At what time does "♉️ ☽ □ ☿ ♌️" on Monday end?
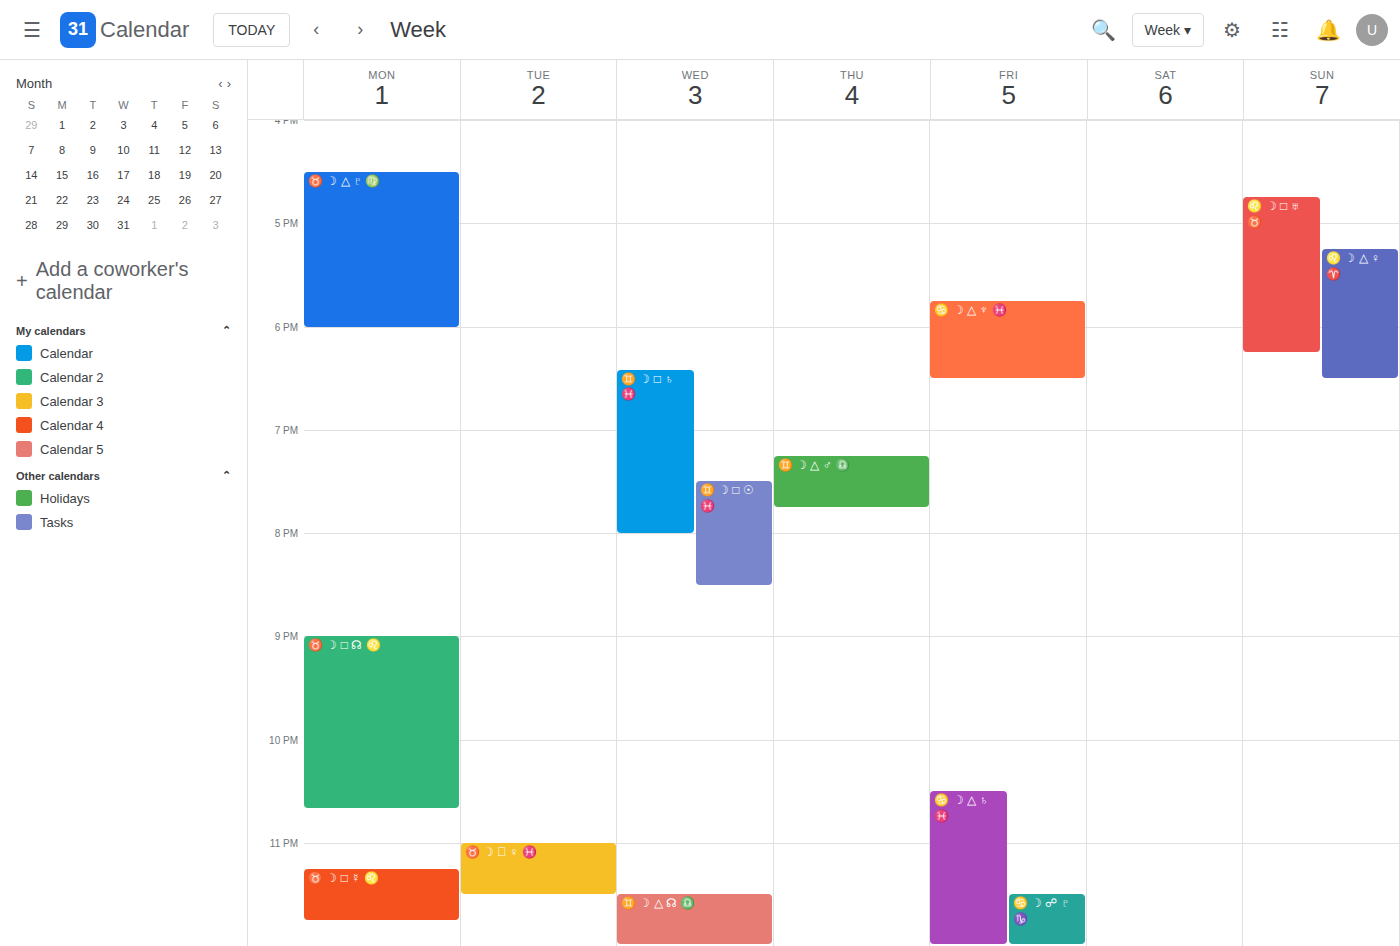
11:45 PM